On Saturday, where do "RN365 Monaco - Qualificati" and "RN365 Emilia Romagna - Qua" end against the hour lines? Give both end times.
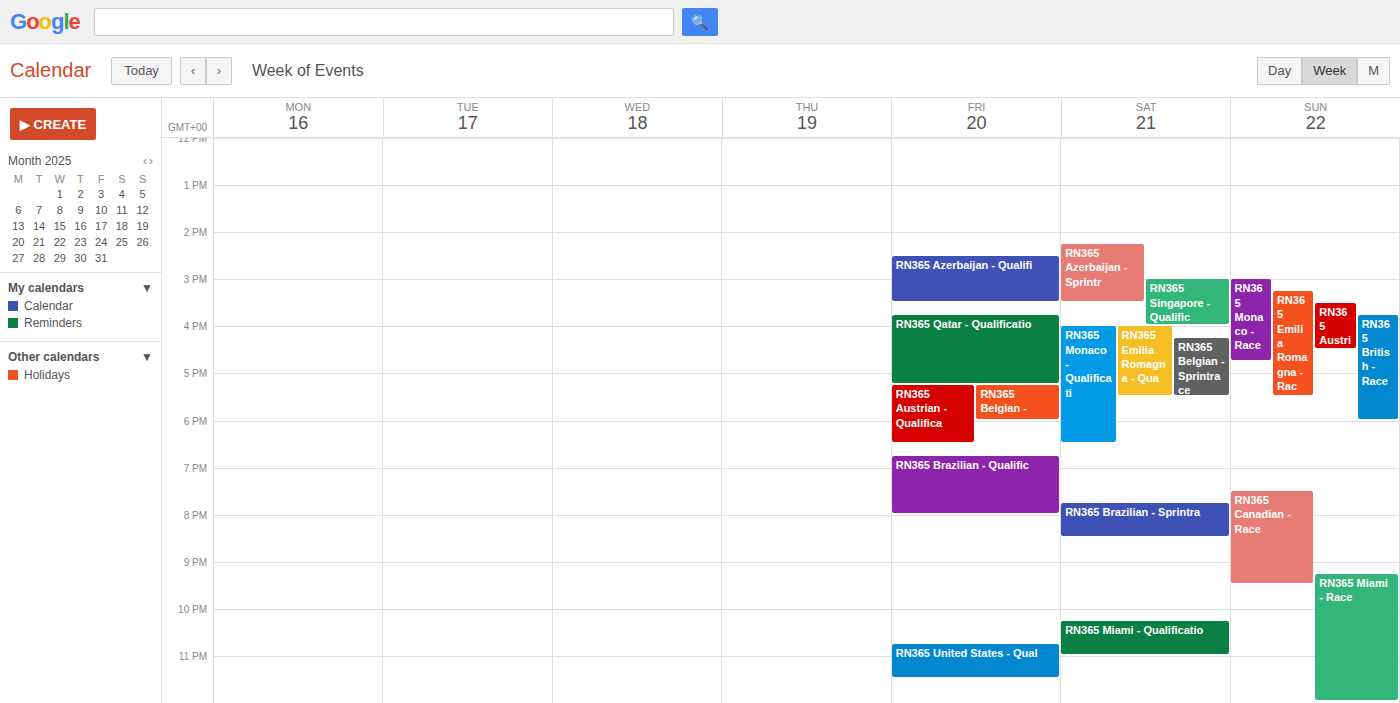
"RN365 Monaco - Qualificati": 6:30 PM, halfway between the 6 PM and 7 PM lines. "RN365 Emilia Romagna - Qua": 5:30 PM, halfway between the 5 PM and 6 PM lines.